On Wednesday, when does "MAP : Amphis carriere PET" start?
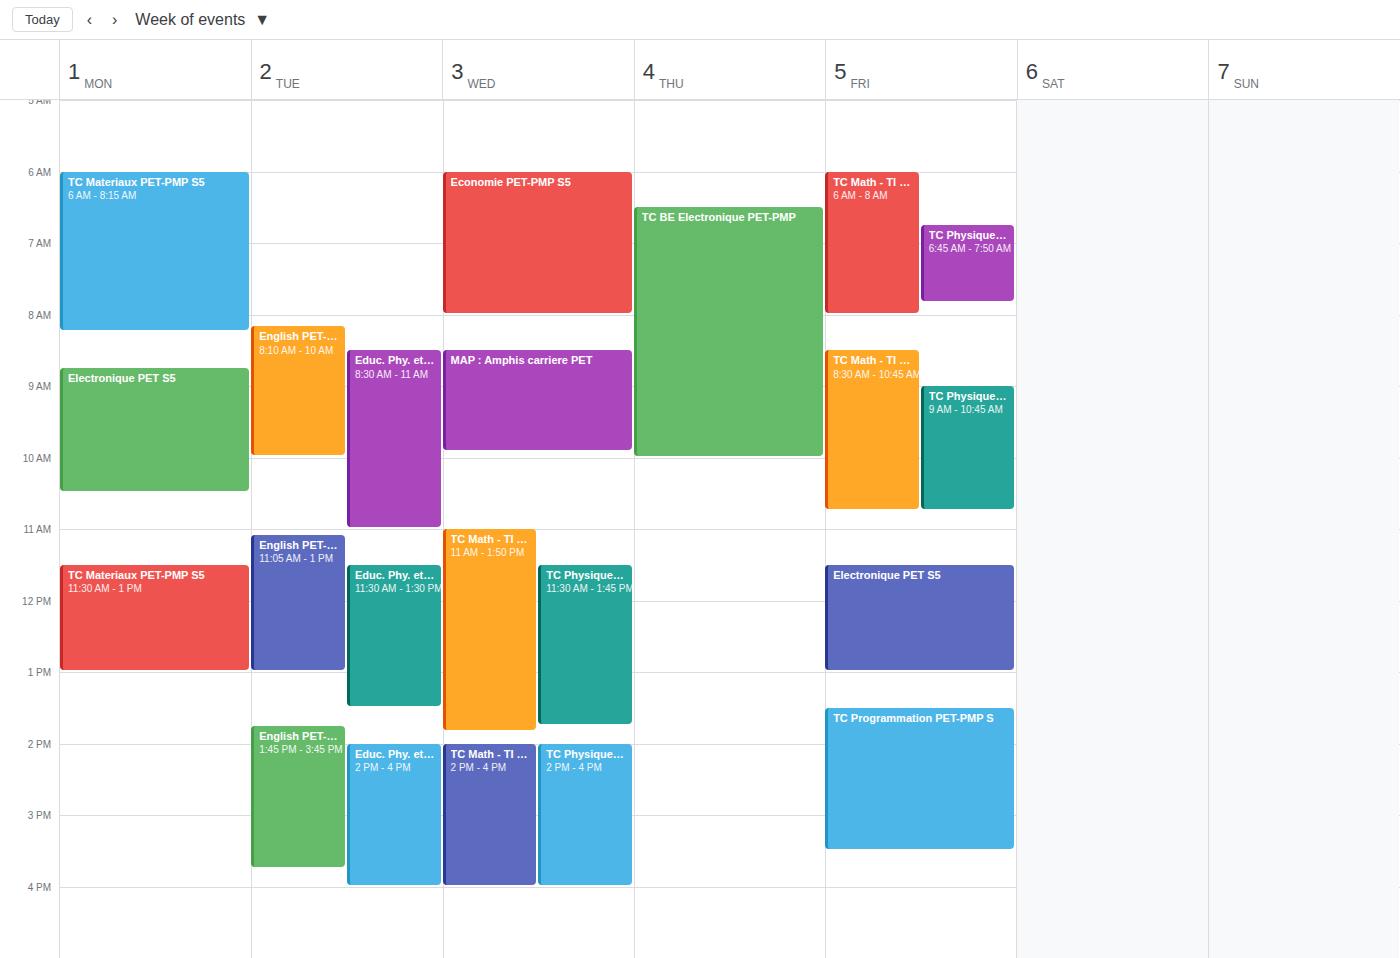
8:30 AM